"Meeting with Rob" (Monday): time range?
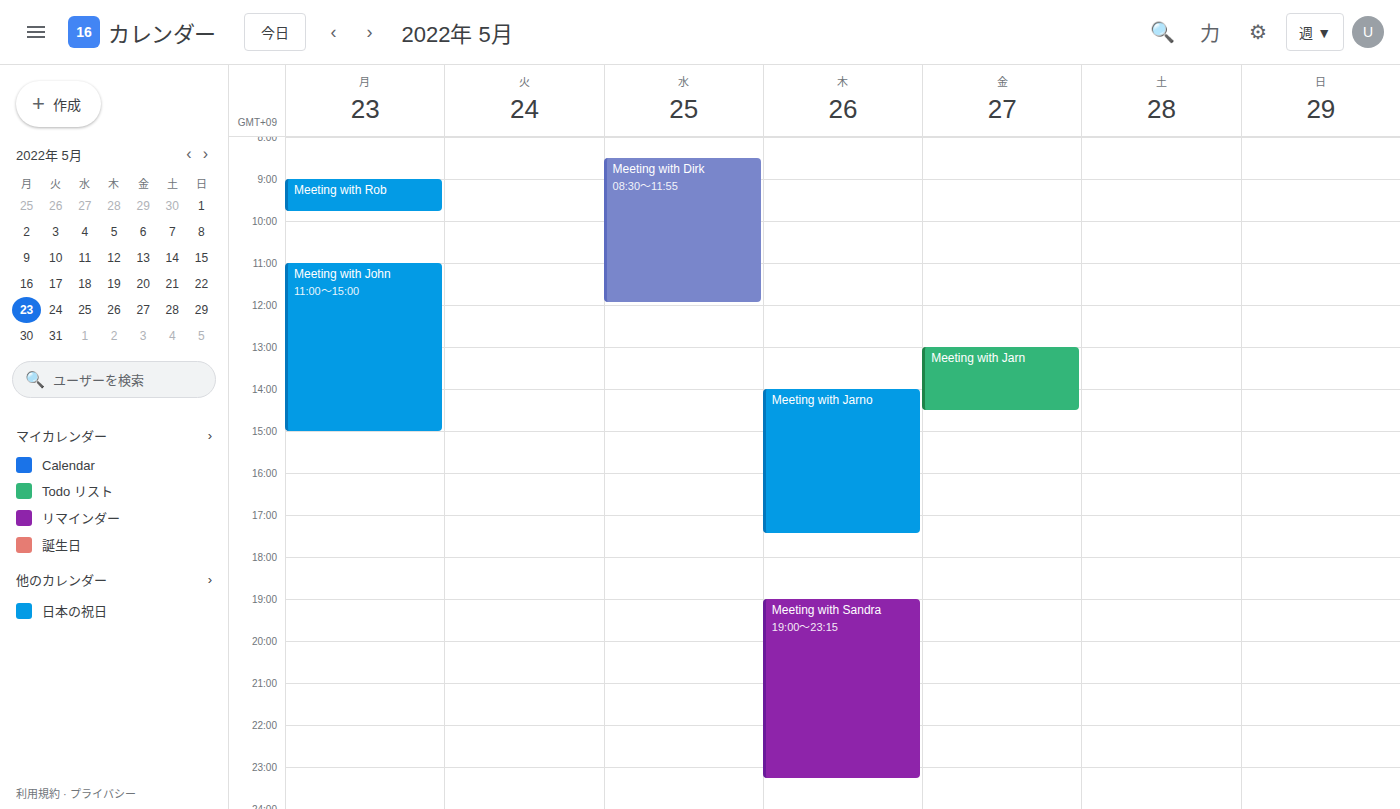
9:00 AM to 9:45 AM